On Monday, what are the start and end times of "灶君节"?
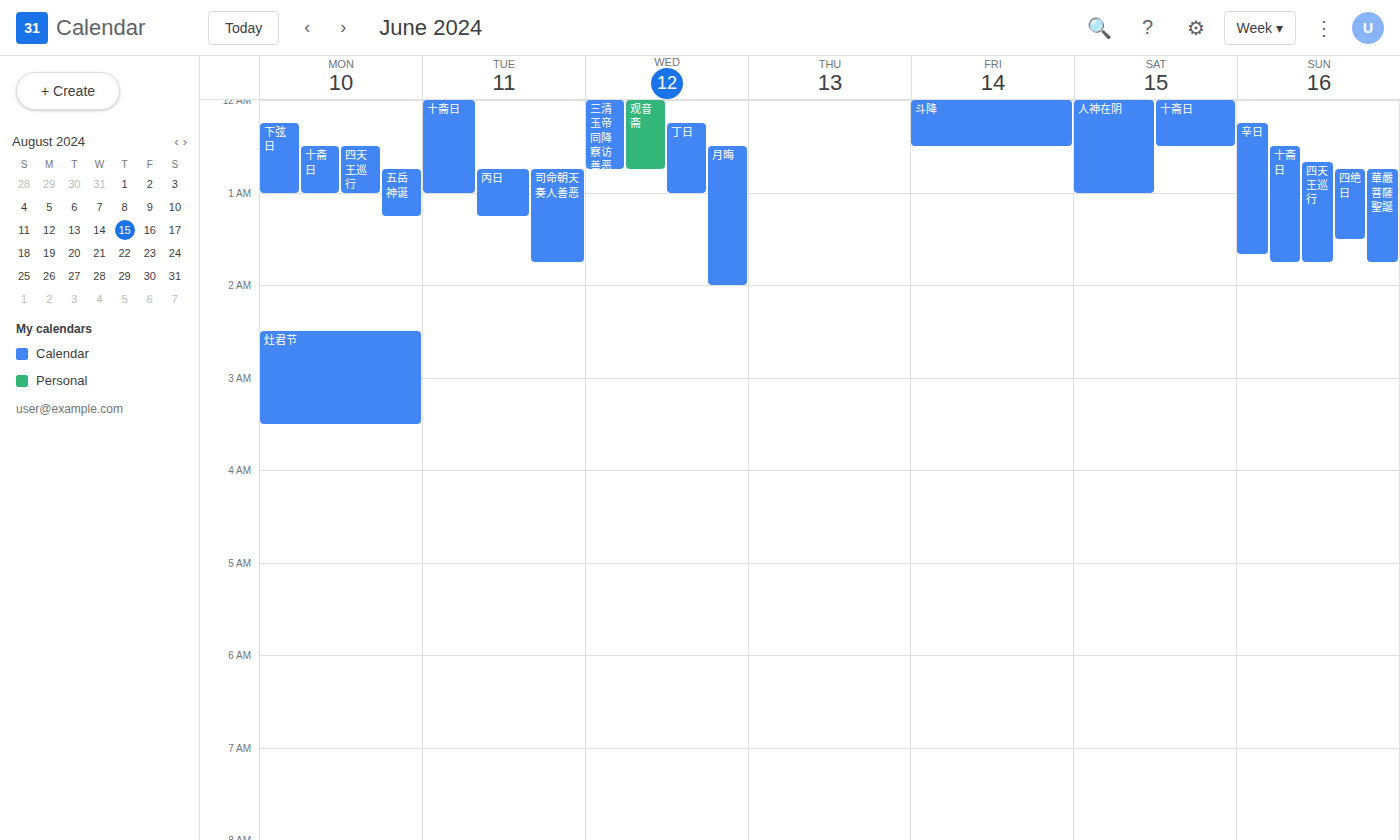
2:30 AM to 3:30 AM